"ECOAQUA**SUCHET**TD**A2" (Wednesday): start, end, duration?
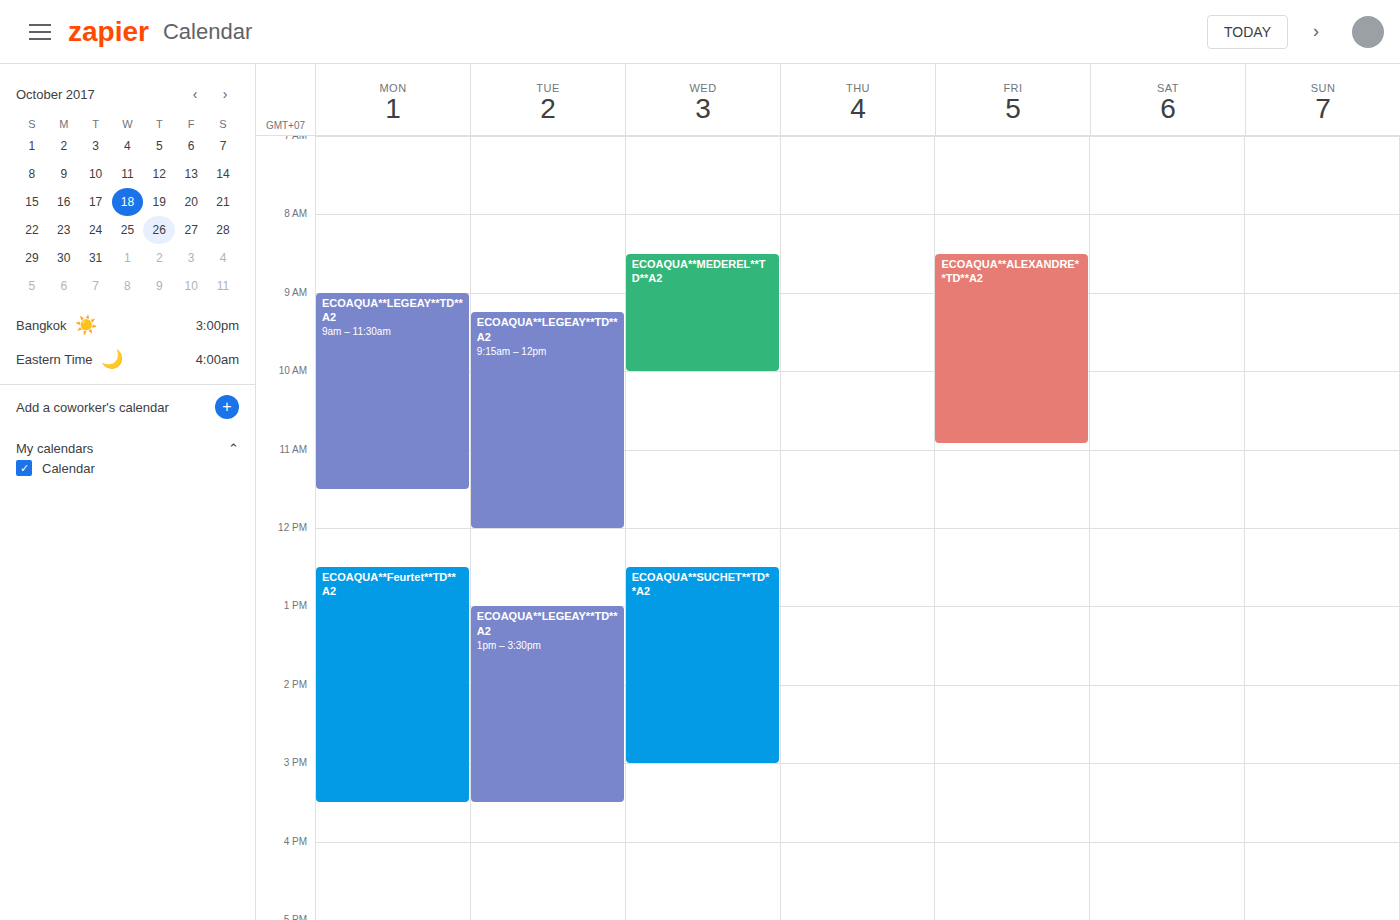
12:30 PM to 3:00 PM, 2 hours 30 minutes